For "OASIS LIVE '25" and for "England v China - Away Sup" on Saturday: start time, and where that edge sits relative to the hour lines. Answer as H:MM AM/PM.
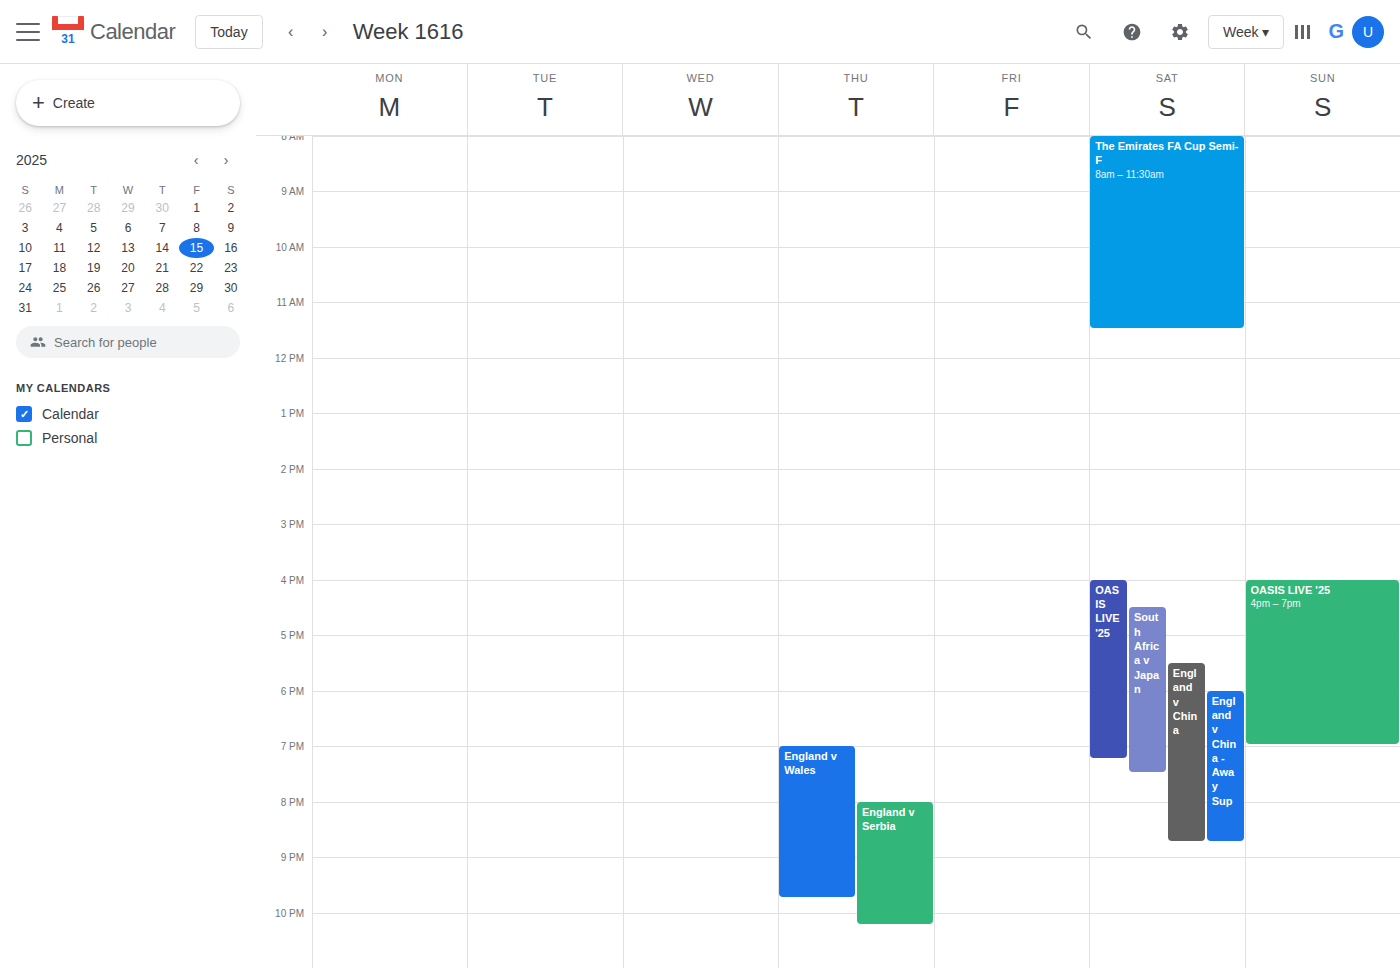
"OASIS LIVE '25": 4:00 PM, exactly on the 4 PM line. "England v China - Away Sup": 6:00 PM, exactly on the 6 PM line.